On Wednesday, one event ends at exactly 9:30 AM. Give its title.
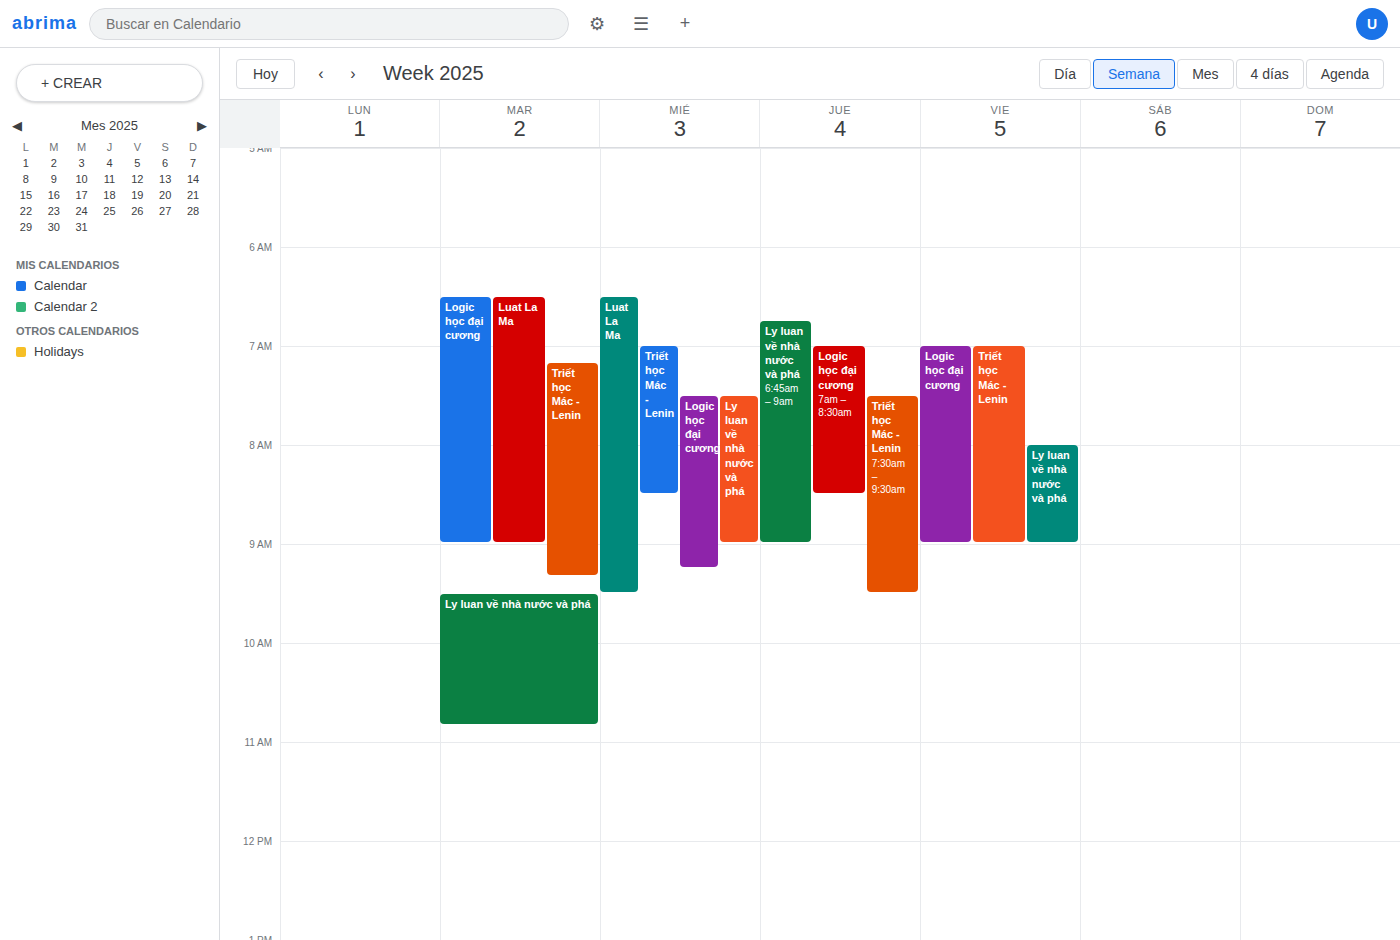
"Luat La Ma"